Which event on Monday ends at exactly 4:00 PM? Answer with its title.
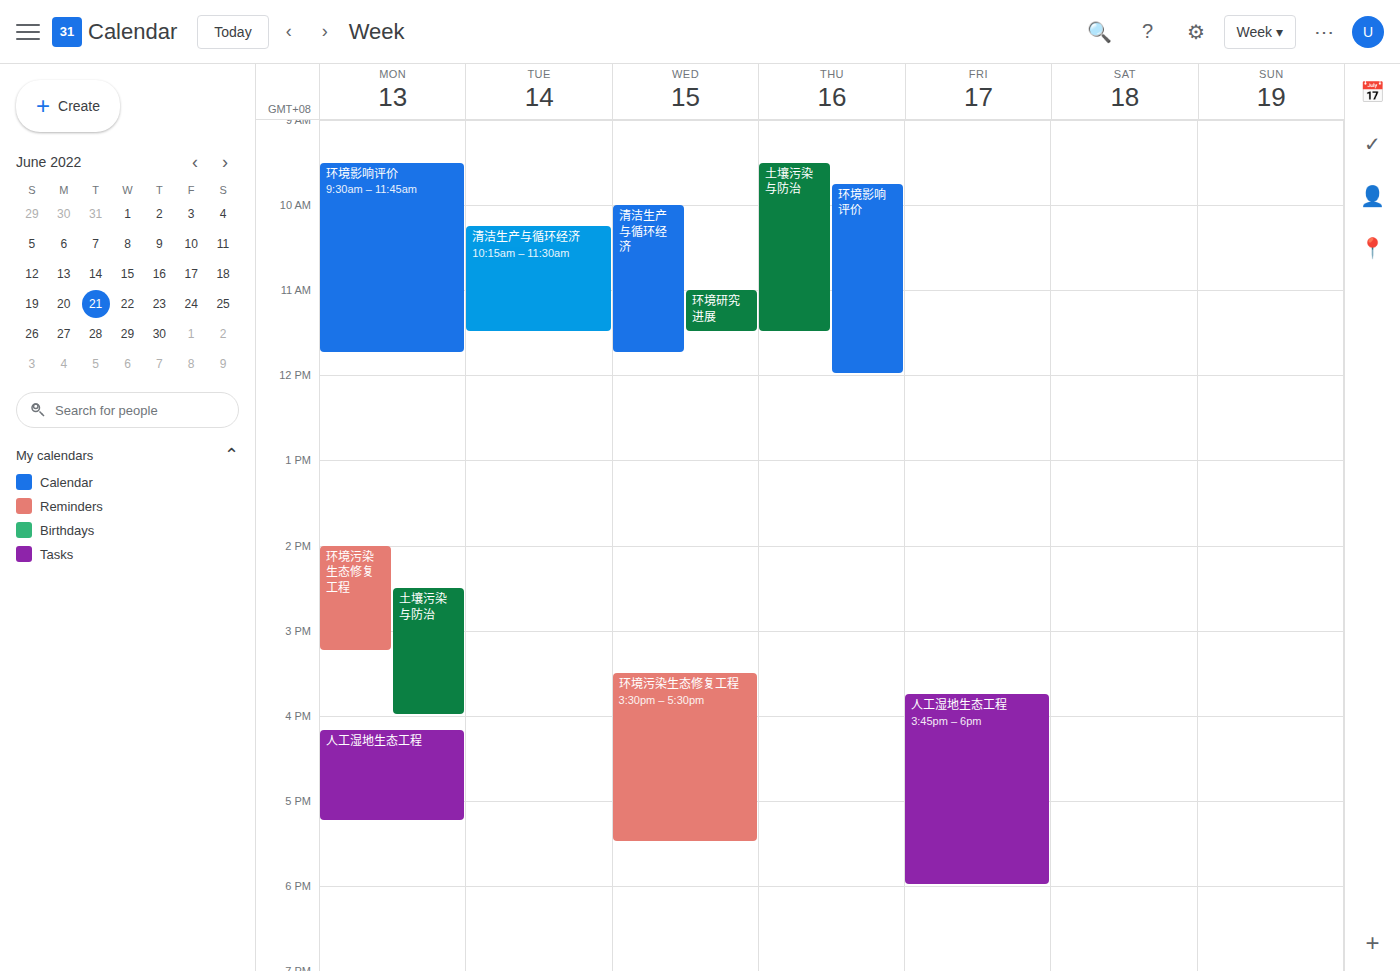
"土壤污染与防治"